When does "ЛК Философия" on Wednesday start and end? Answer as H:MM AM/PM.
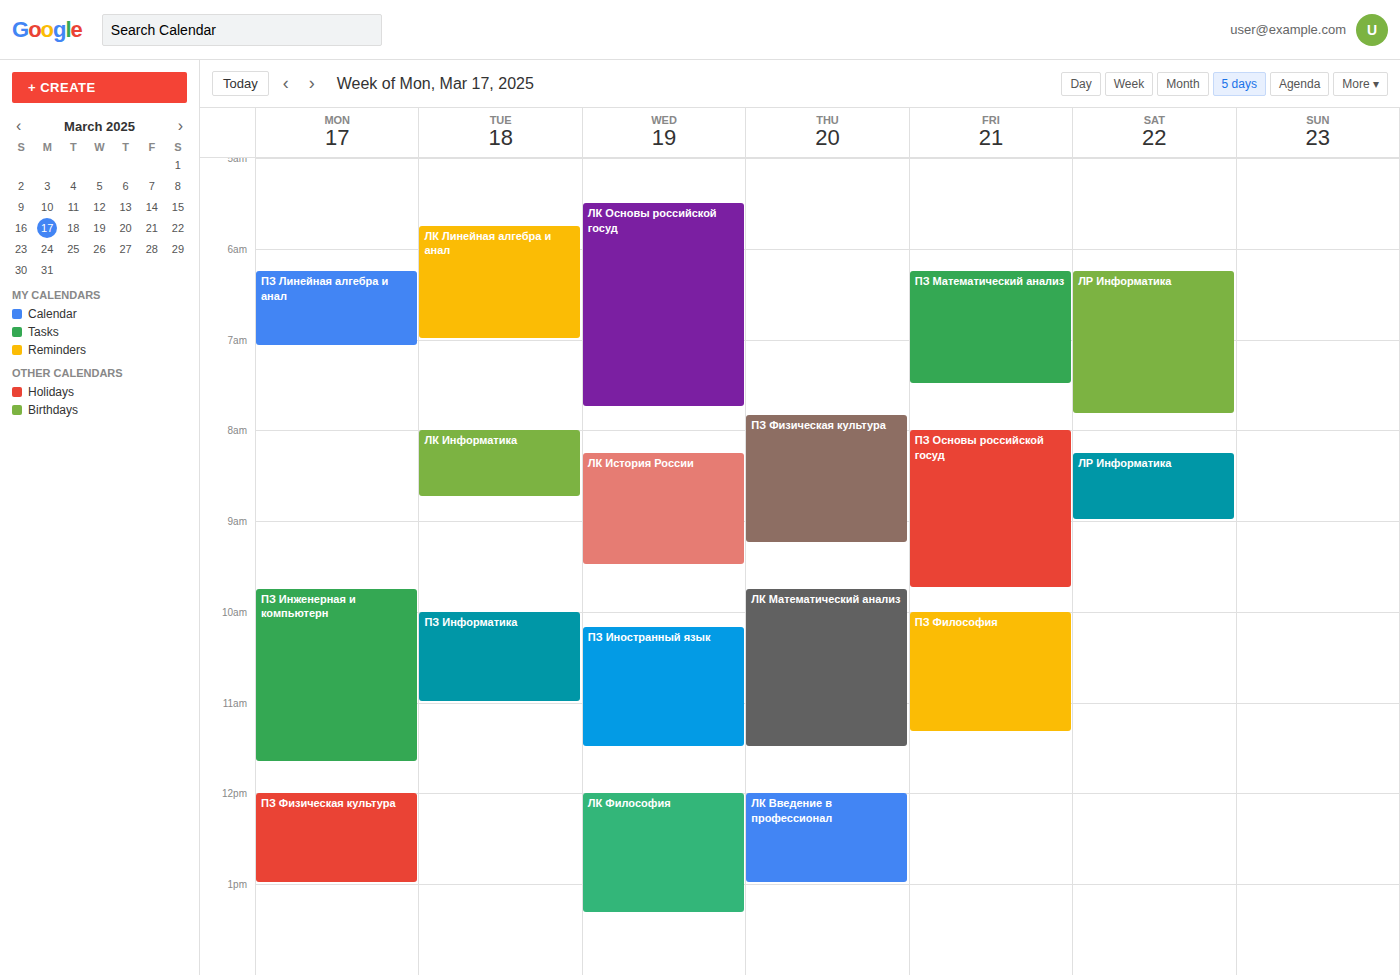
12:00 PM to 1:20 PM